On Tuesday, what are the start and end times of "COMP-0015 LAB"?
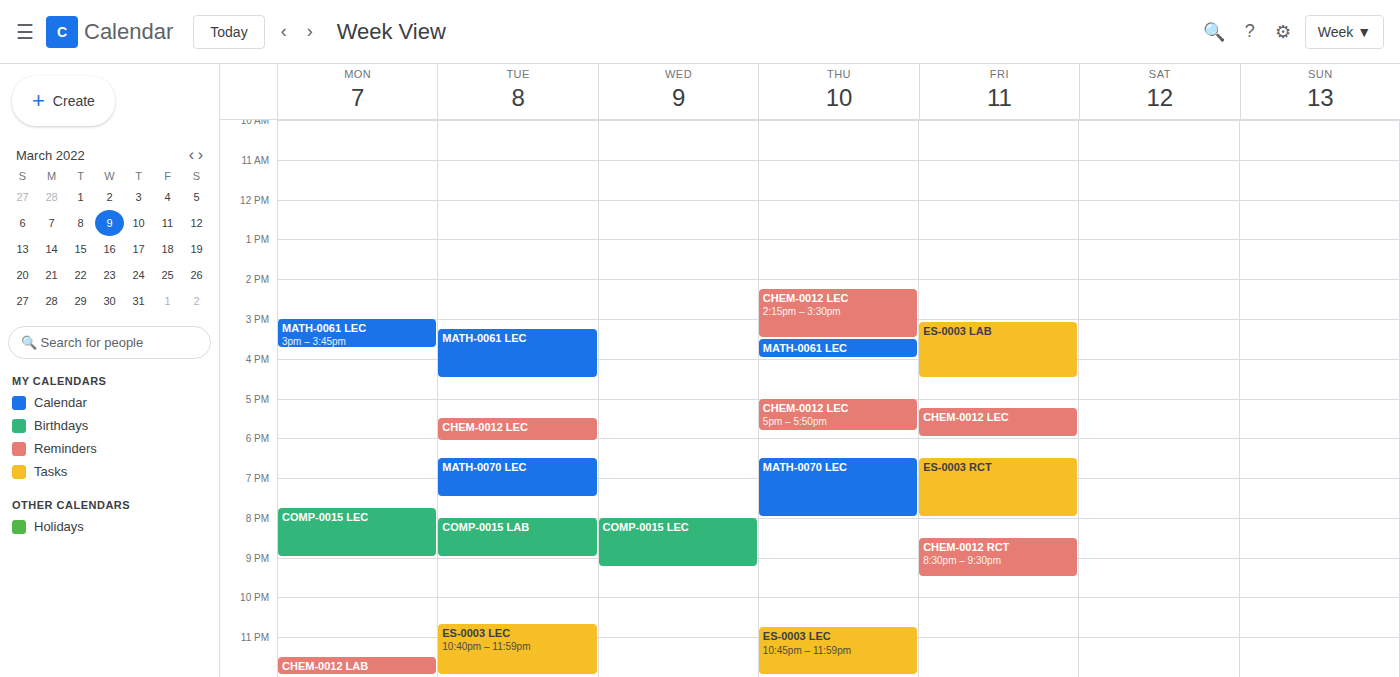
8:00 PM to 9:00 PM